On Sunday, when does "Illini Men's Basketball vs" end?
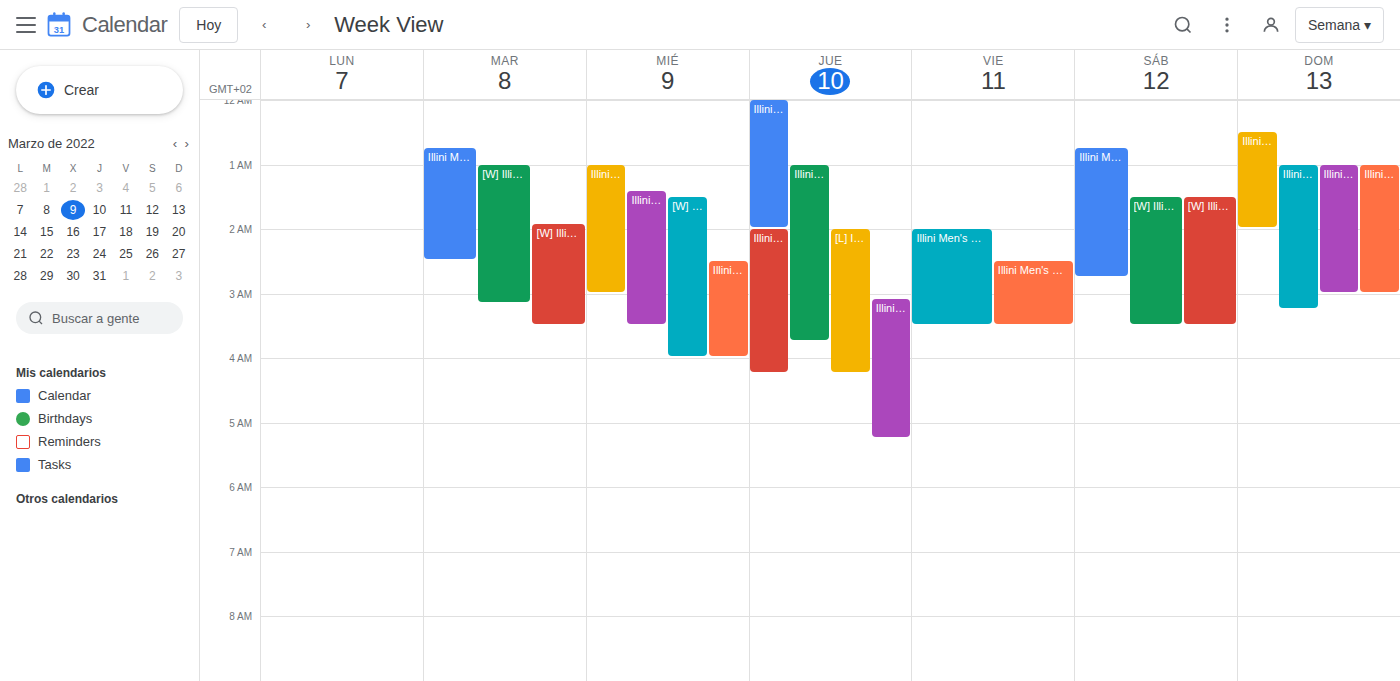
3:00 AM